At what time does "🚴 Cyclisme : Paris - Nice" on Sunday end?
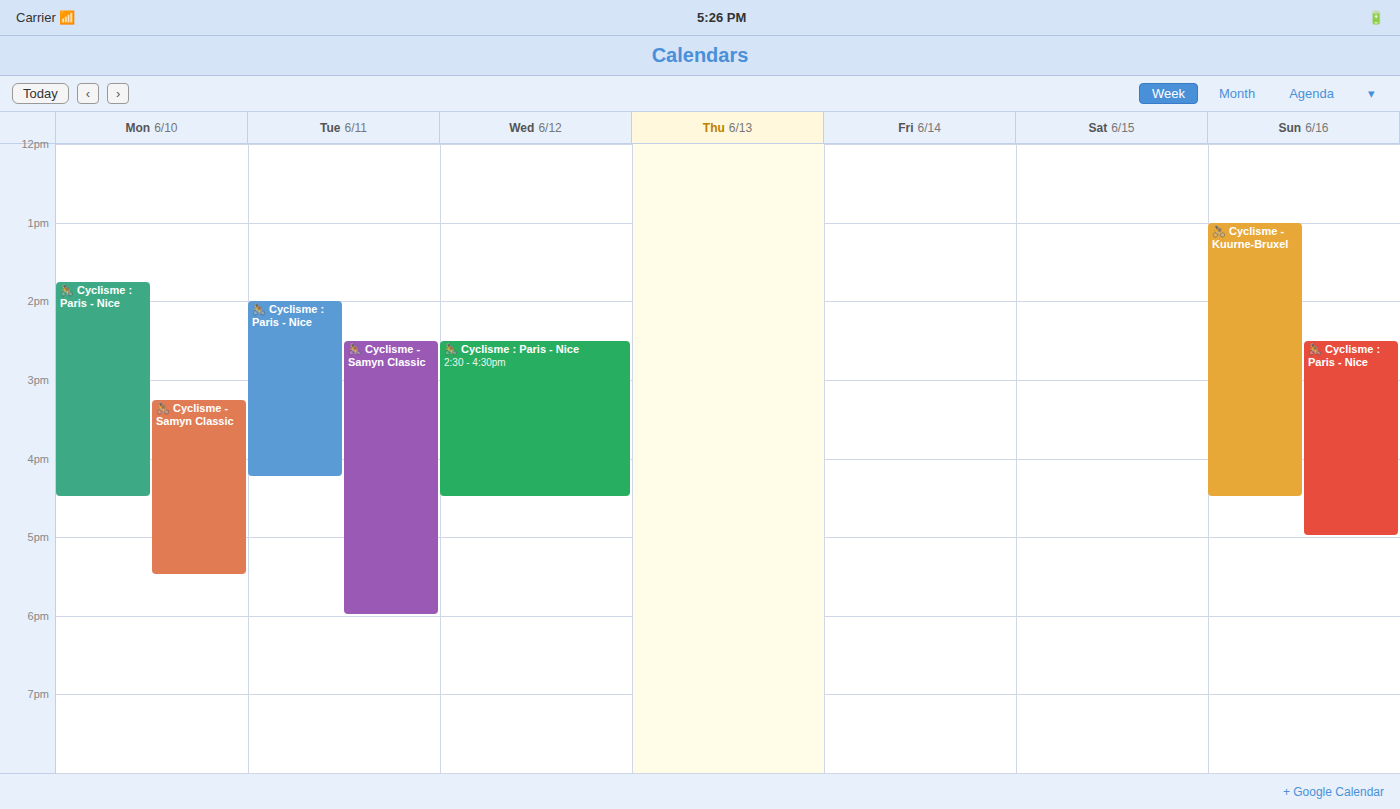
5:00 PM